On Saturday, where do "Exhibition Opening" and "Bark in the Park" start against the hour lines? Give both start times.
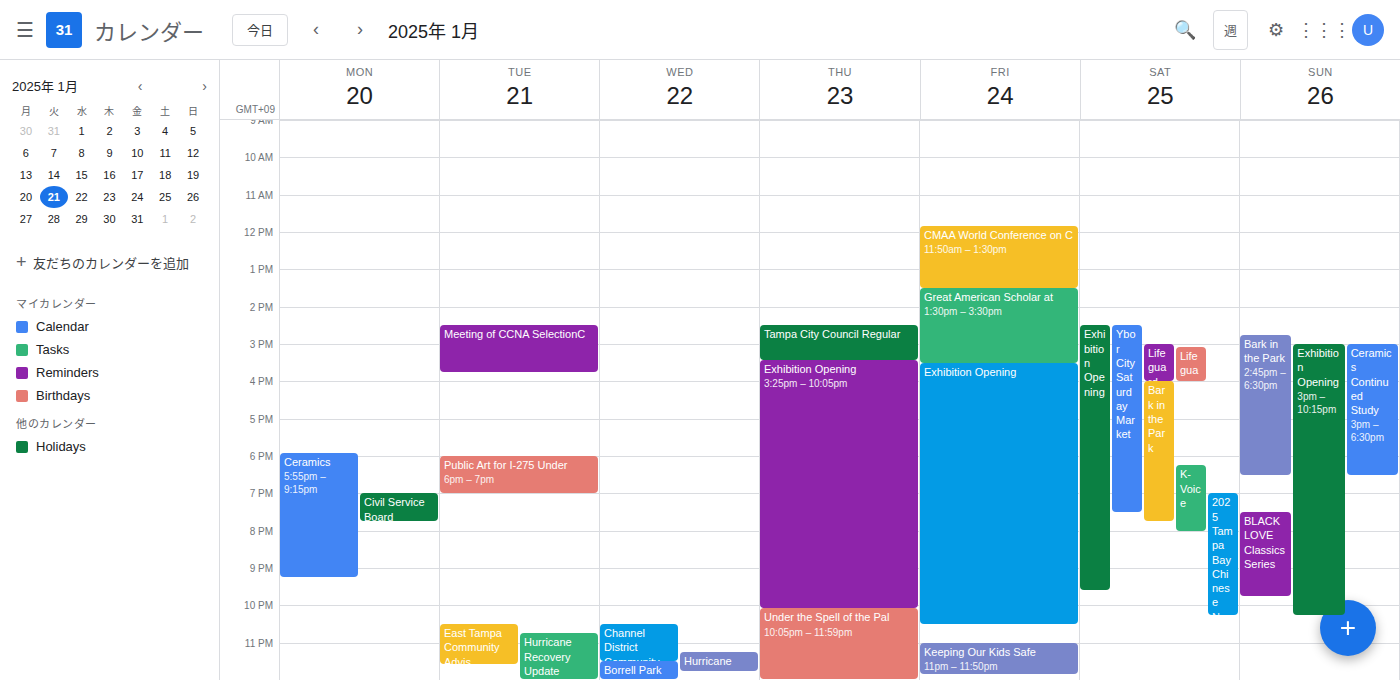
"Exhibition Opening": 2:30 PM, halfway between the 2 PM and 3 PM lines. "Bark in the Park": 4:00 PM, exactly on the 4 PM line.